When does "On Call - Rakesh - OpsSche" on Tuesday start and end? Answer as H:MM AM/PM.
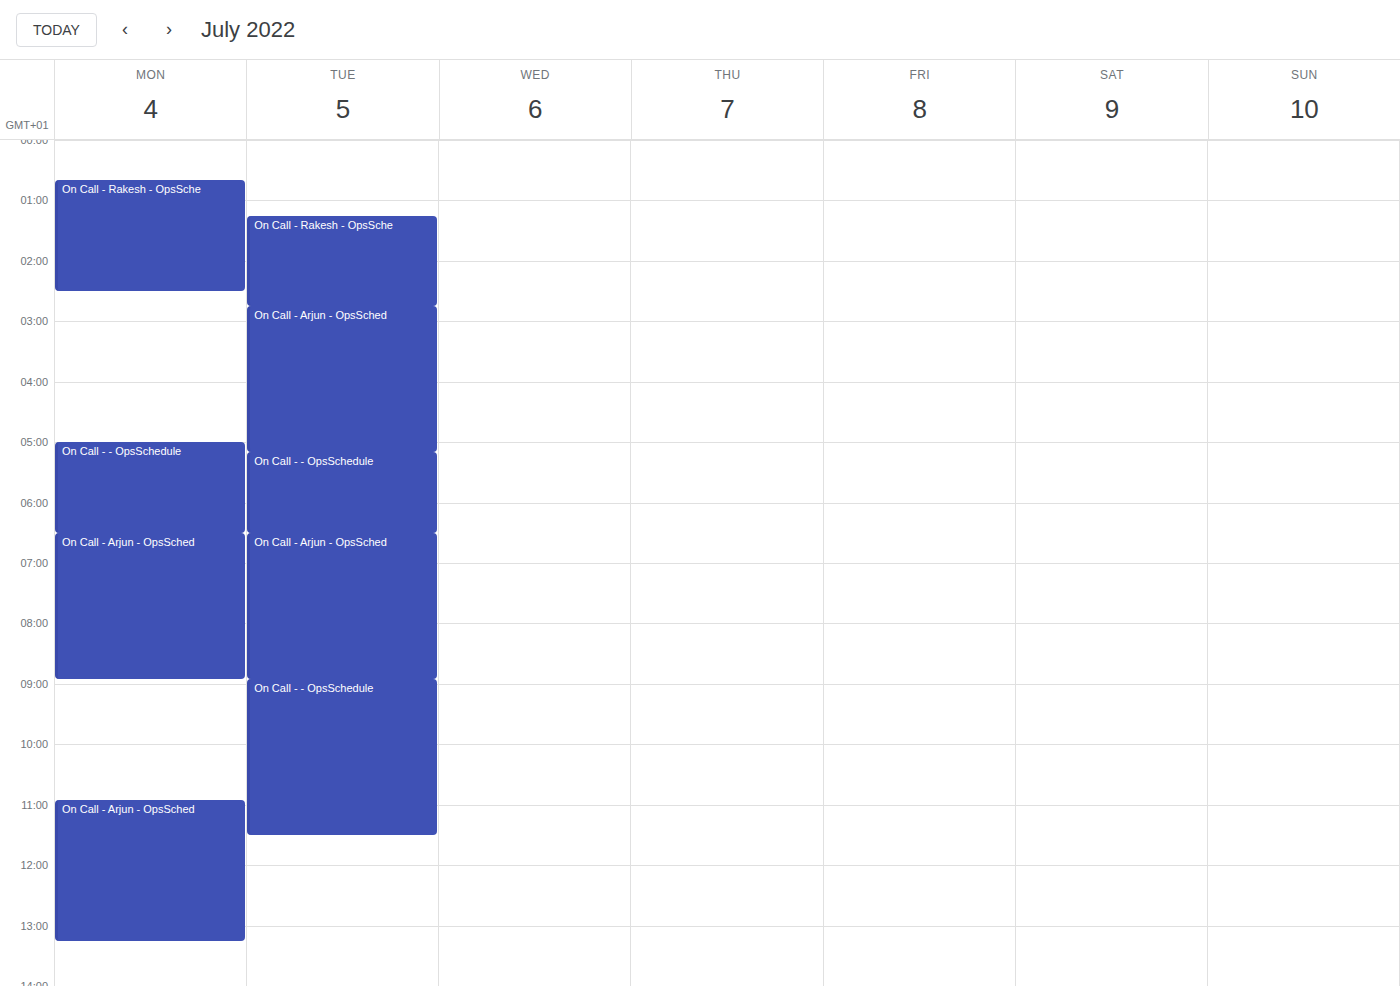
1:15 AM to 2:45 AM